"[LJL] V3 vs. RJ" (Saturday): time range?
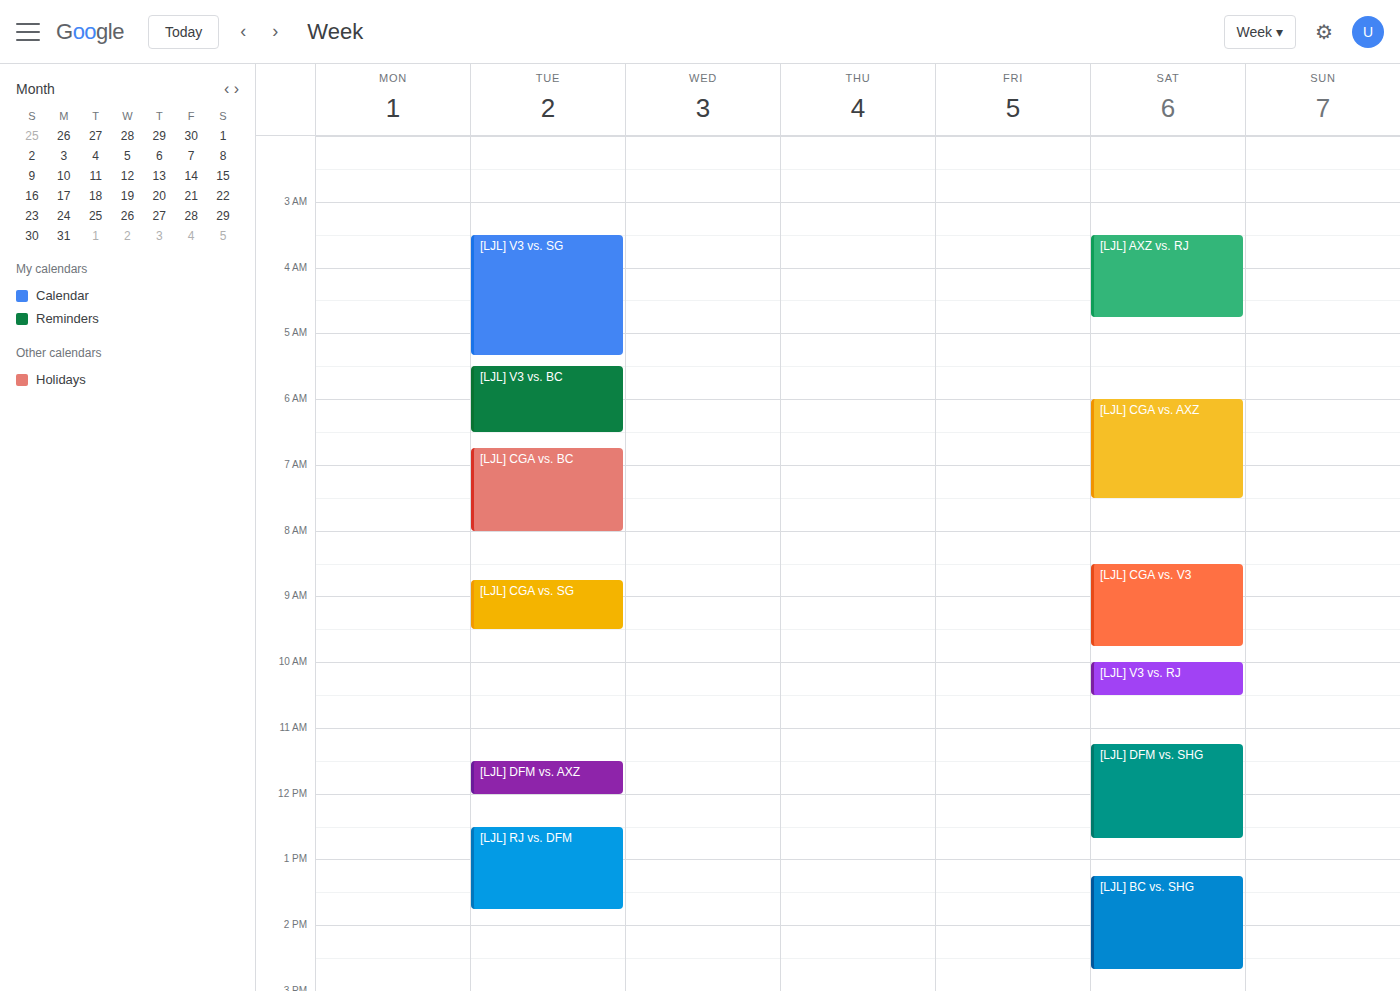
10:00 AM to 10:30 AM